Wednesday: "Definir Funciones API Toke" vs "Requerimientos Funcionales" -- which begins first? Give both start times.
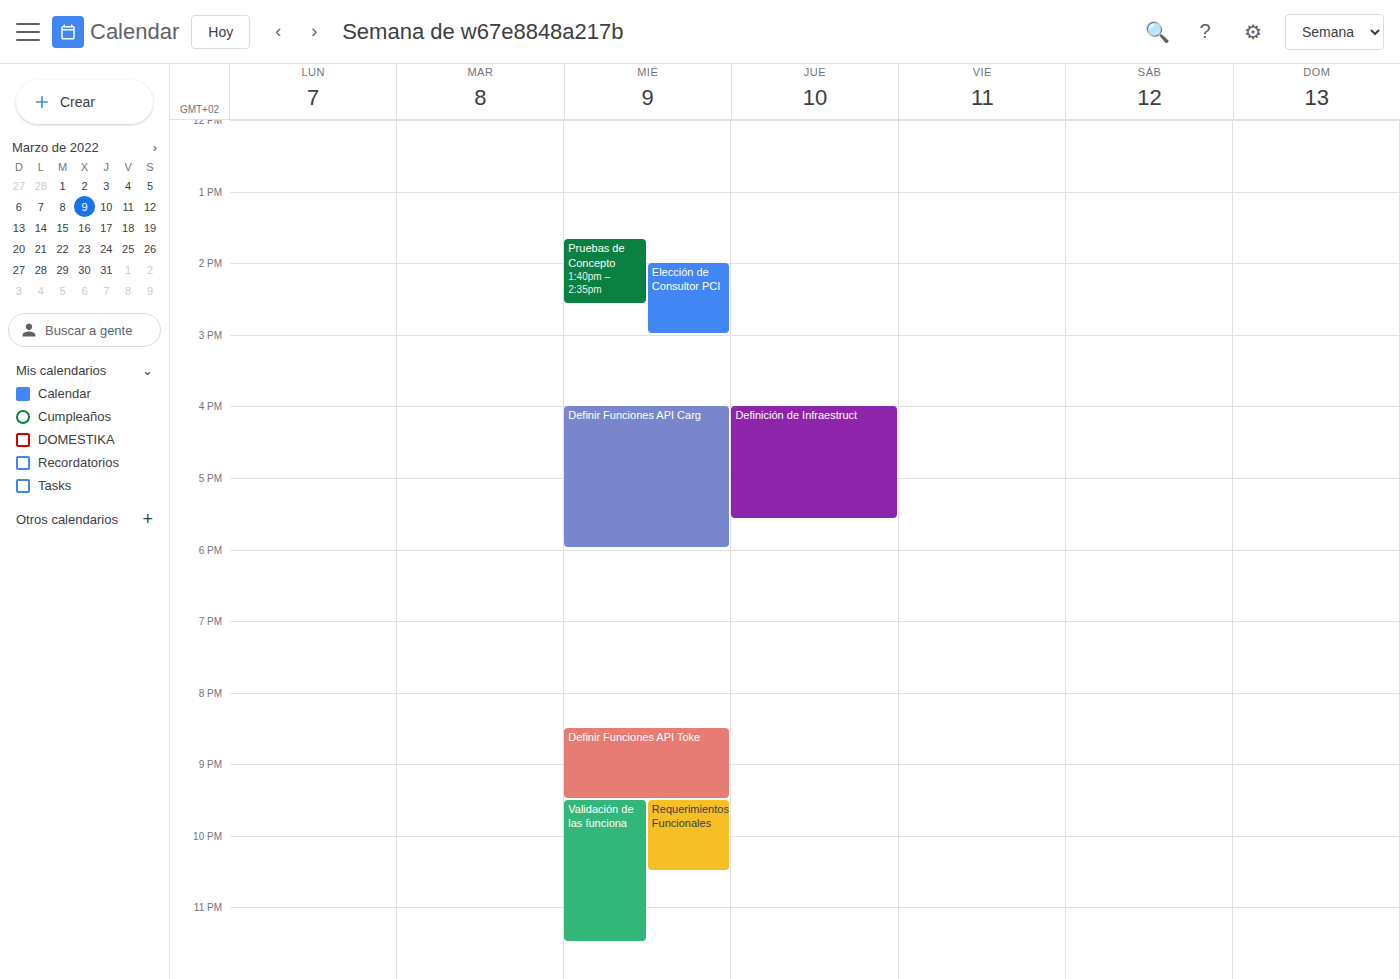
"Definir Funciones API Toke" 20:30; "Requerimientos Funcionales" 21:30.